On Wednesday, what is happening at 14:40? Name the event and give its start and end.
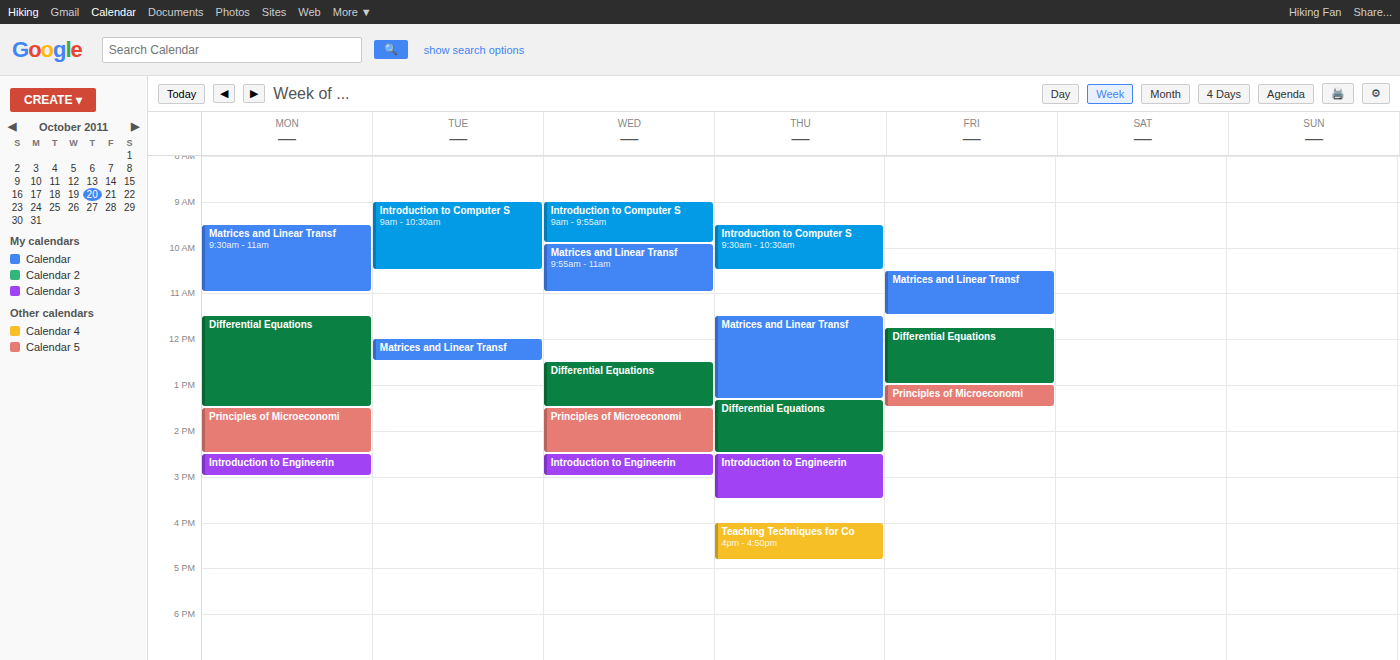
"Introduction to Engineerin", 14:30 to 15:00